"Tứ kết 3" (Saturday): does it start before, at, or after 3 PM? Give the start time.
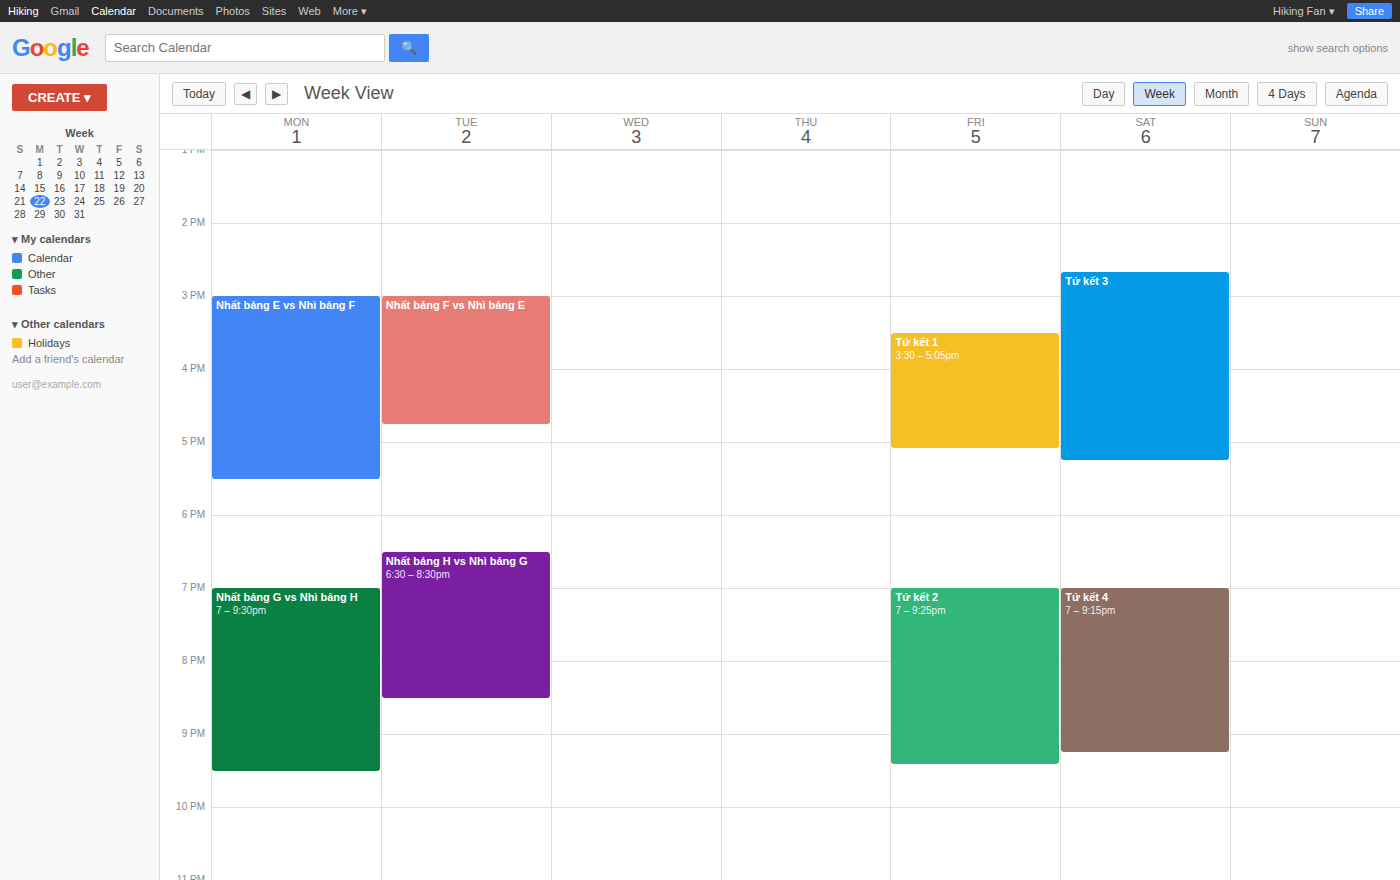
2:40 PM -- before 3 PM, 20 minutes above the 3 PM line.